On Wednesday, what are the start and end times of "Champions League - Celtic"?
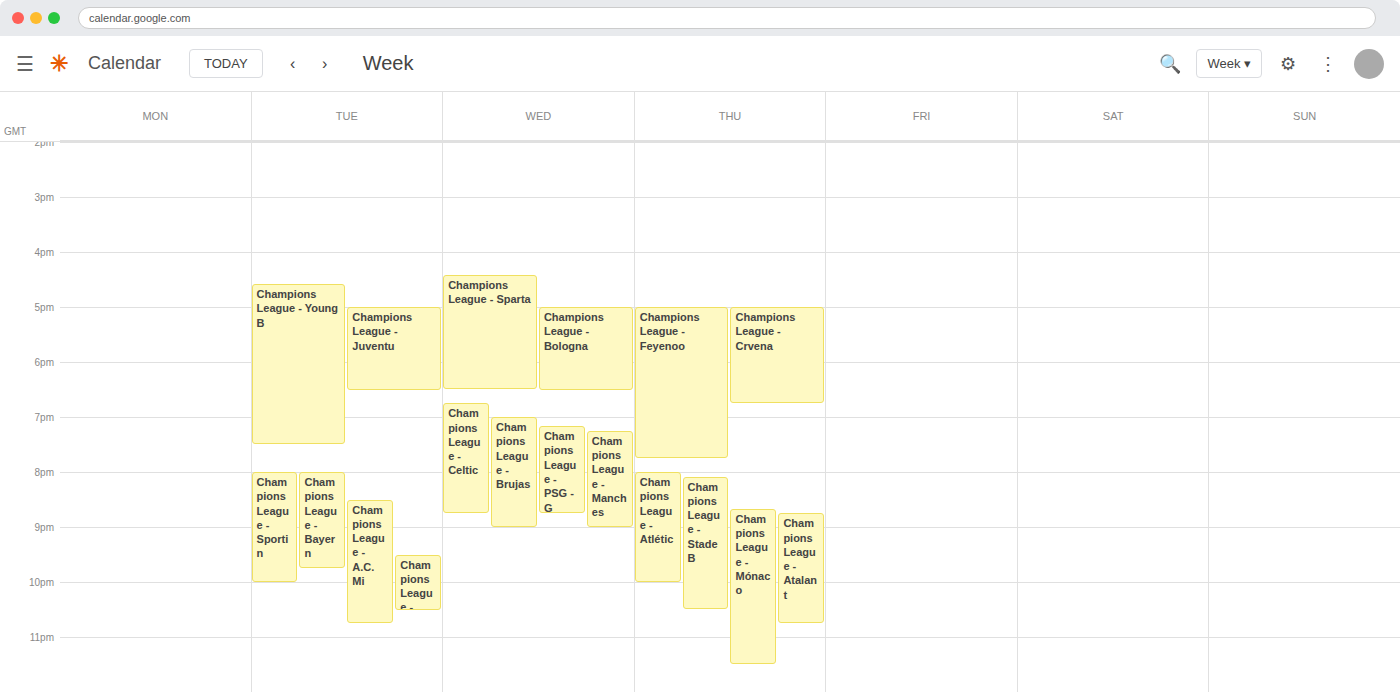
6:45 PM to 8:45 PM